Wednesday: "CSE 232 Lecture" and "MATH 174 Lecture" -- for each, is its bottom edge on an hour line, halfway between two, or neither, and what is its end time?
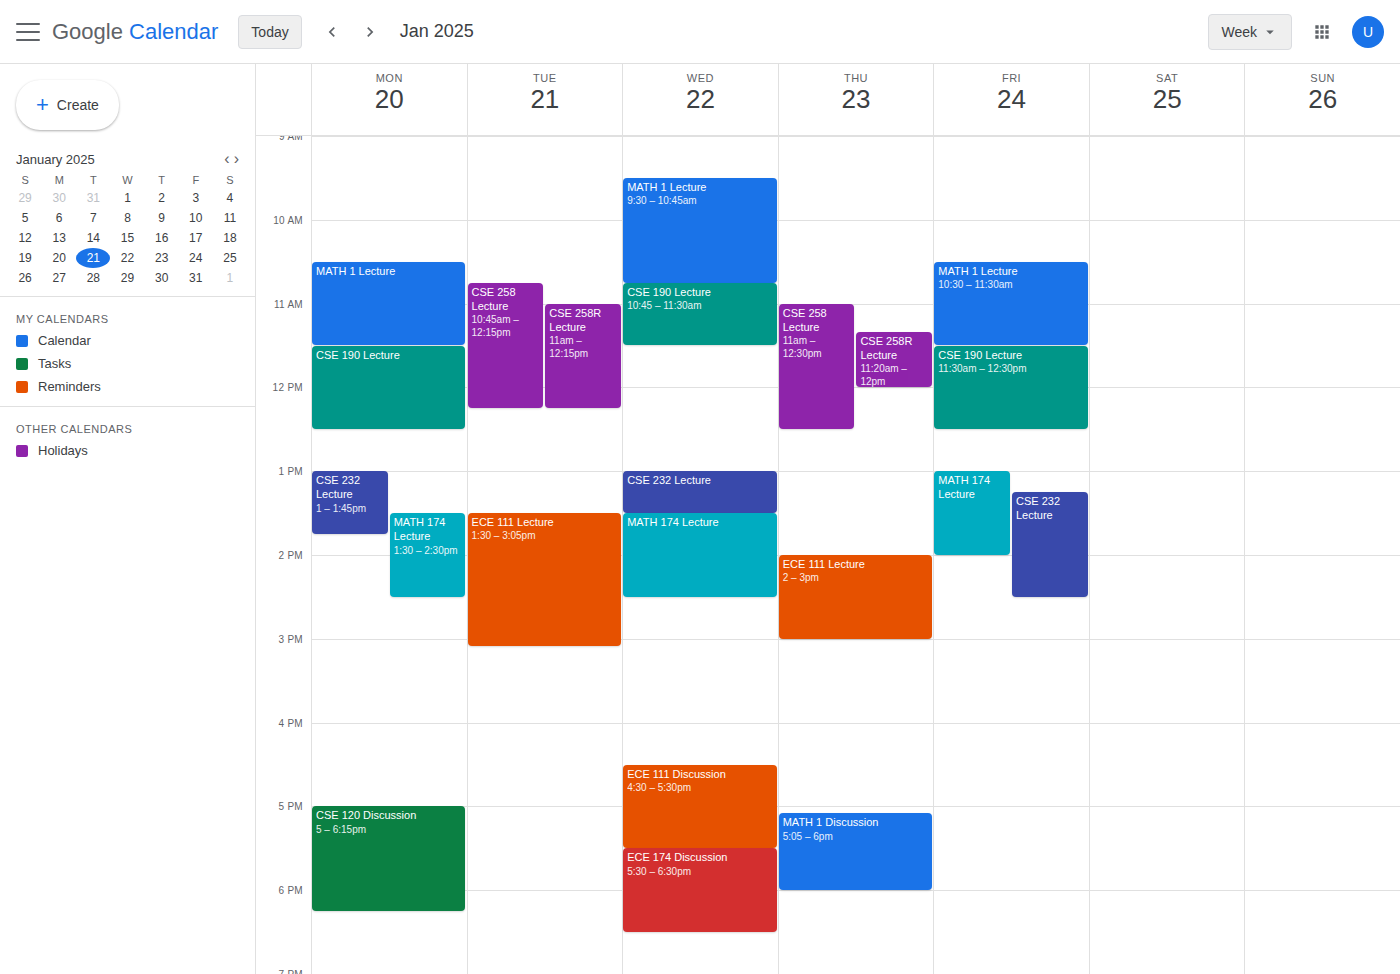
"CSE 232 Lecture": 1:30 PM, halfway between the 1 PM and 2 PM lines. "MATH 174 Lecture": 2:30 PM, halfway between the 2 PM and 3 PM lines.